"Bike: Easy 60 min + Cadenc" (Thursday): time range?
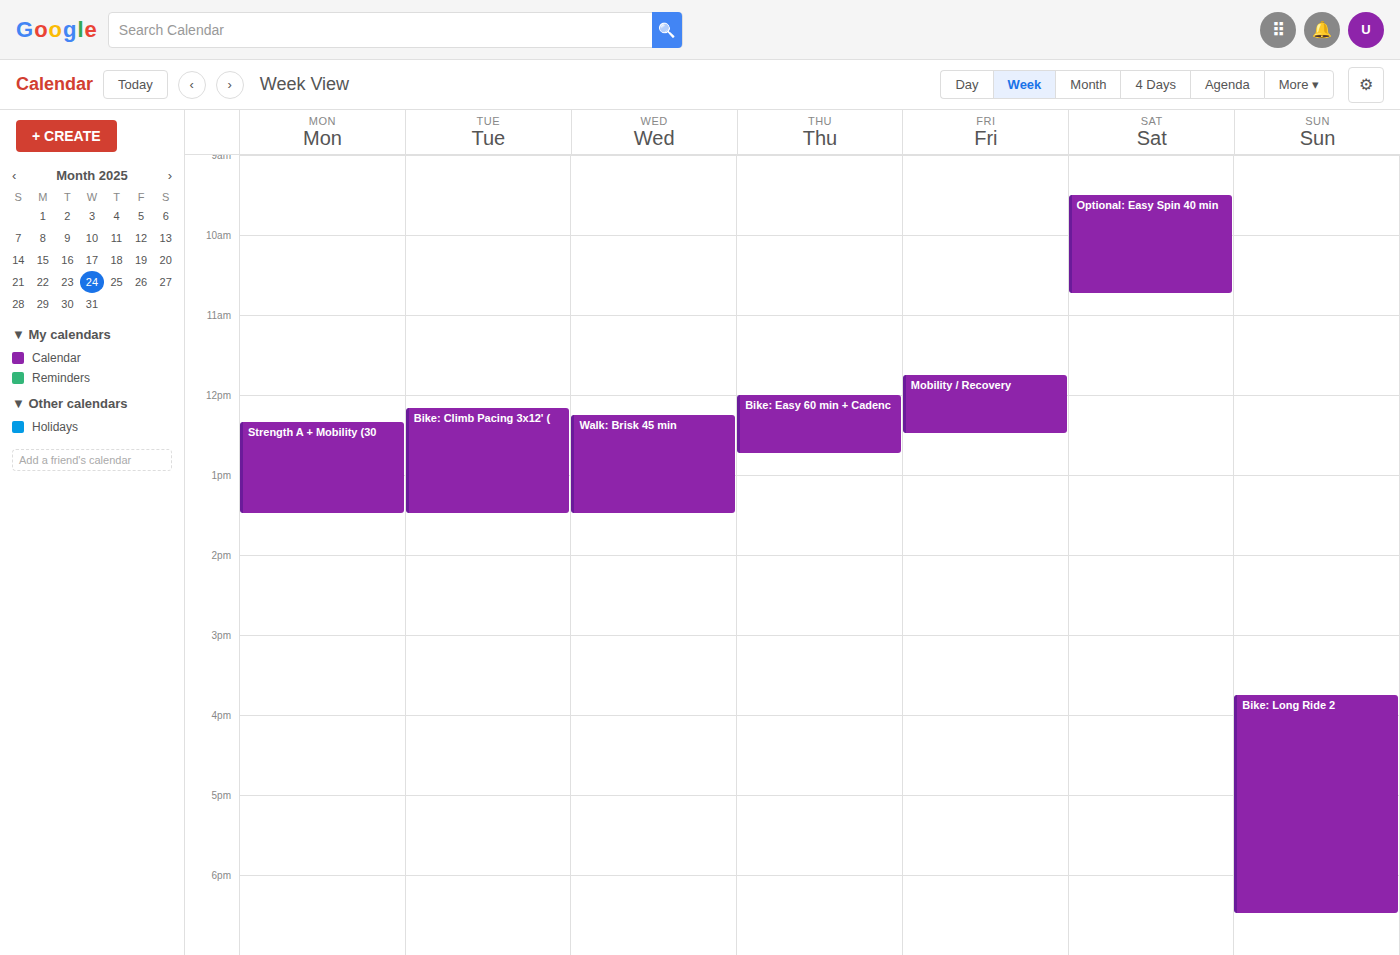
12:00 PM to 12:45 PM